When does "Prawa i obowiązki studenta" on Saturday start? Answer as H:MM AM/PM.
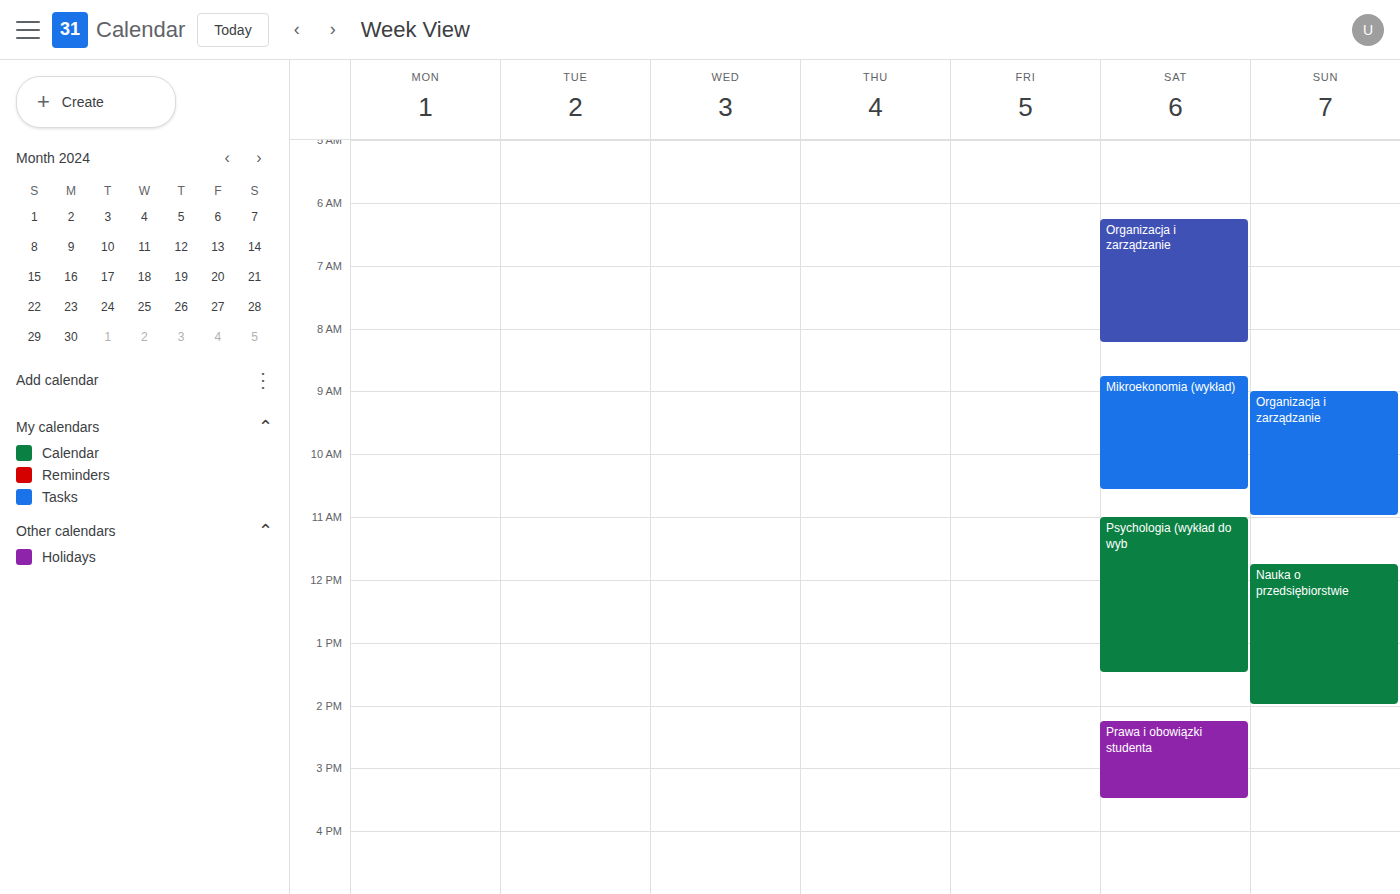
2:15 PM